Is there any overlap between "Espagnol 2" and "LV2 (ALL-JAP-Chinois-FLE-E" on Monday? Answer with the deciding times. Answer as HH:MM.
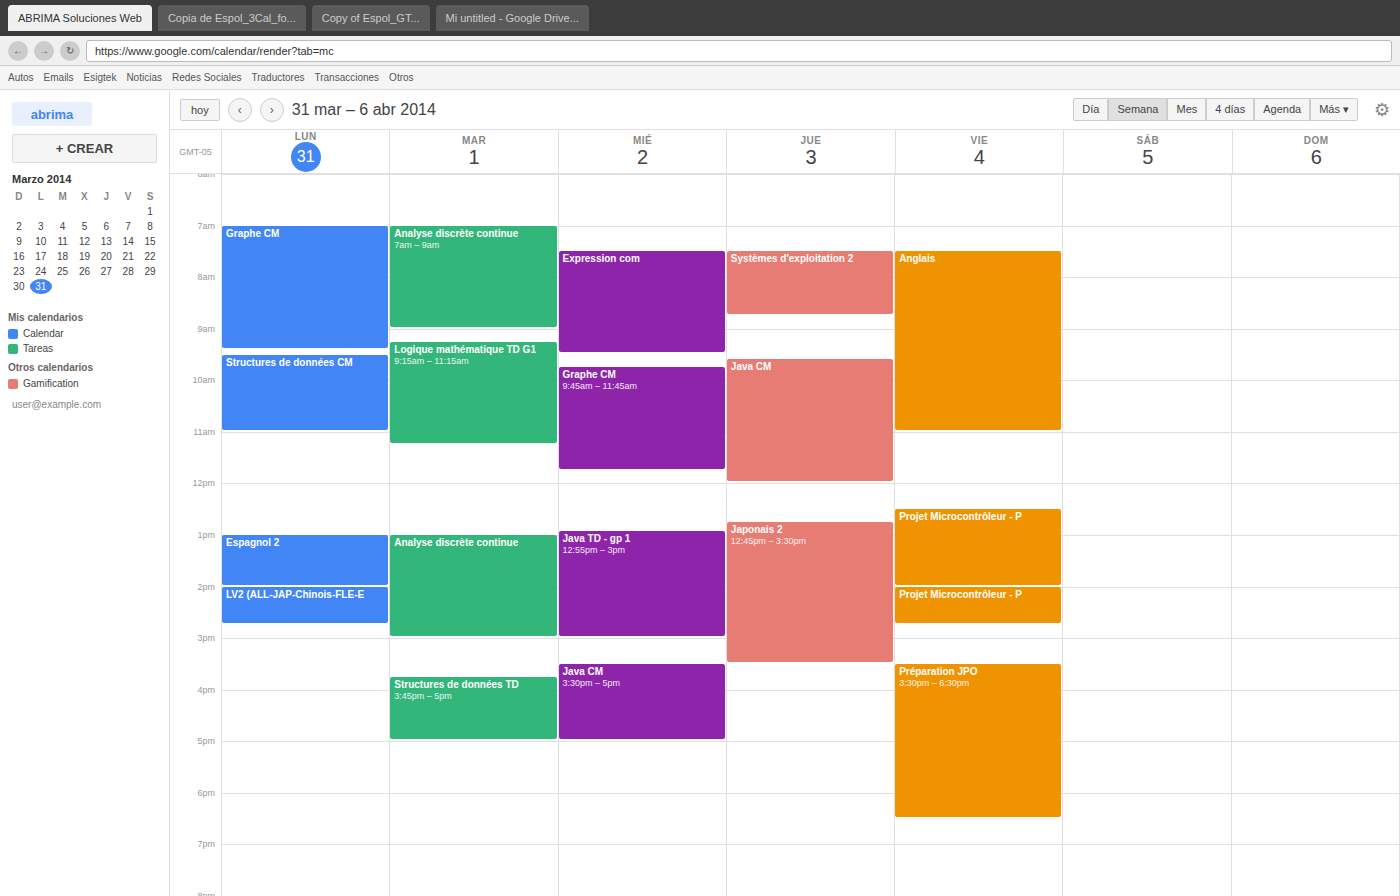
"Espagnol 2" ends at 14:00, exactly when "LV2 (ALL-JAP-Chinois-FLE-E" starts -- they touch but do not overlap.